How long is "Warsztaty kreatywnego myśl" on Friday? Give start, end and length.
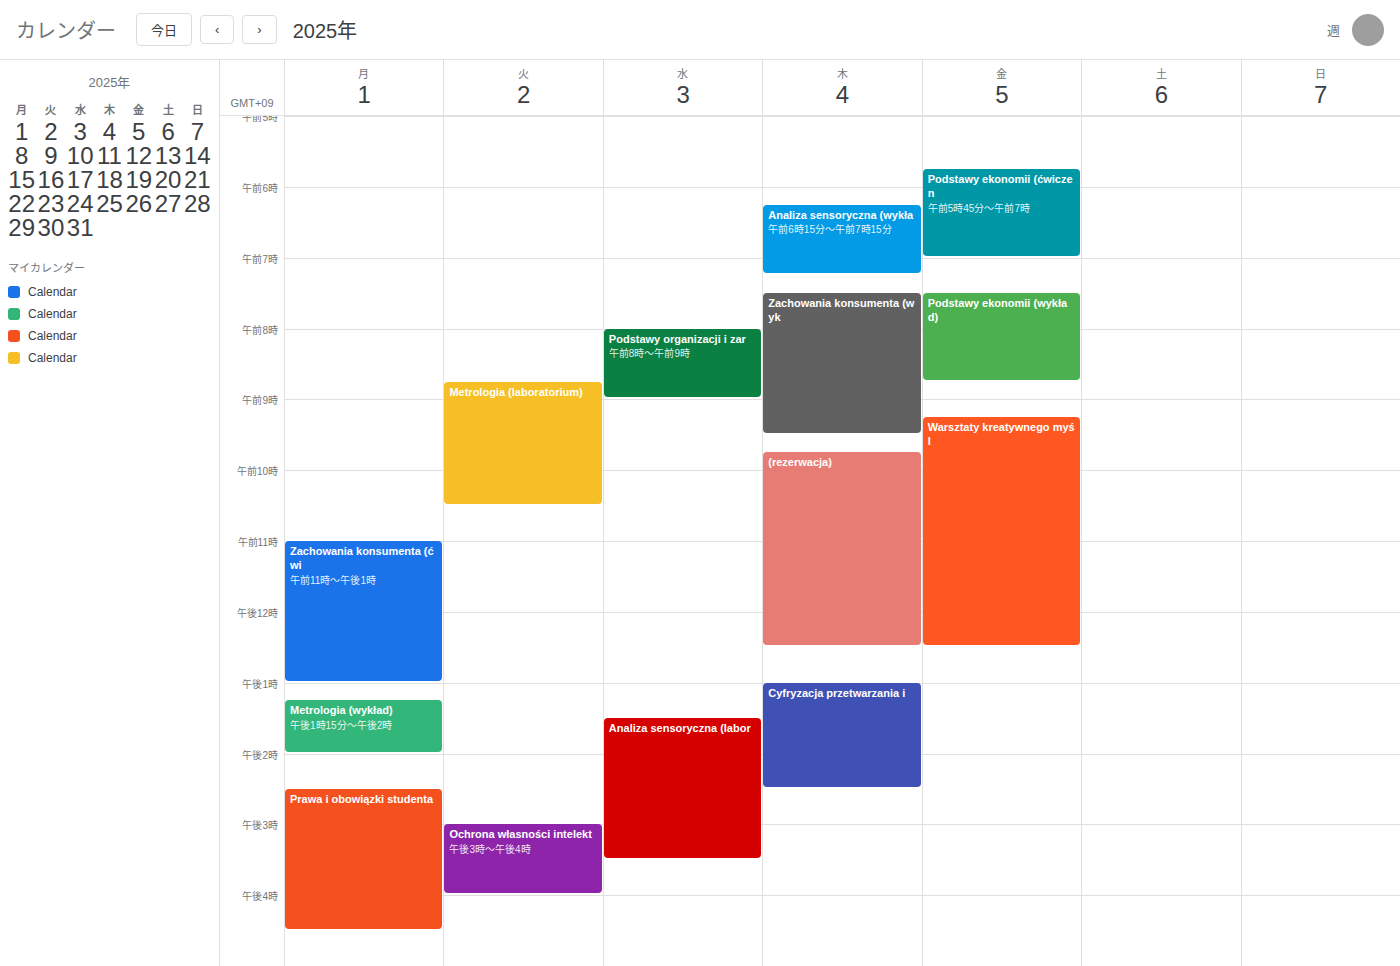
09:15 to 12:30, 3 hours 15 minutes